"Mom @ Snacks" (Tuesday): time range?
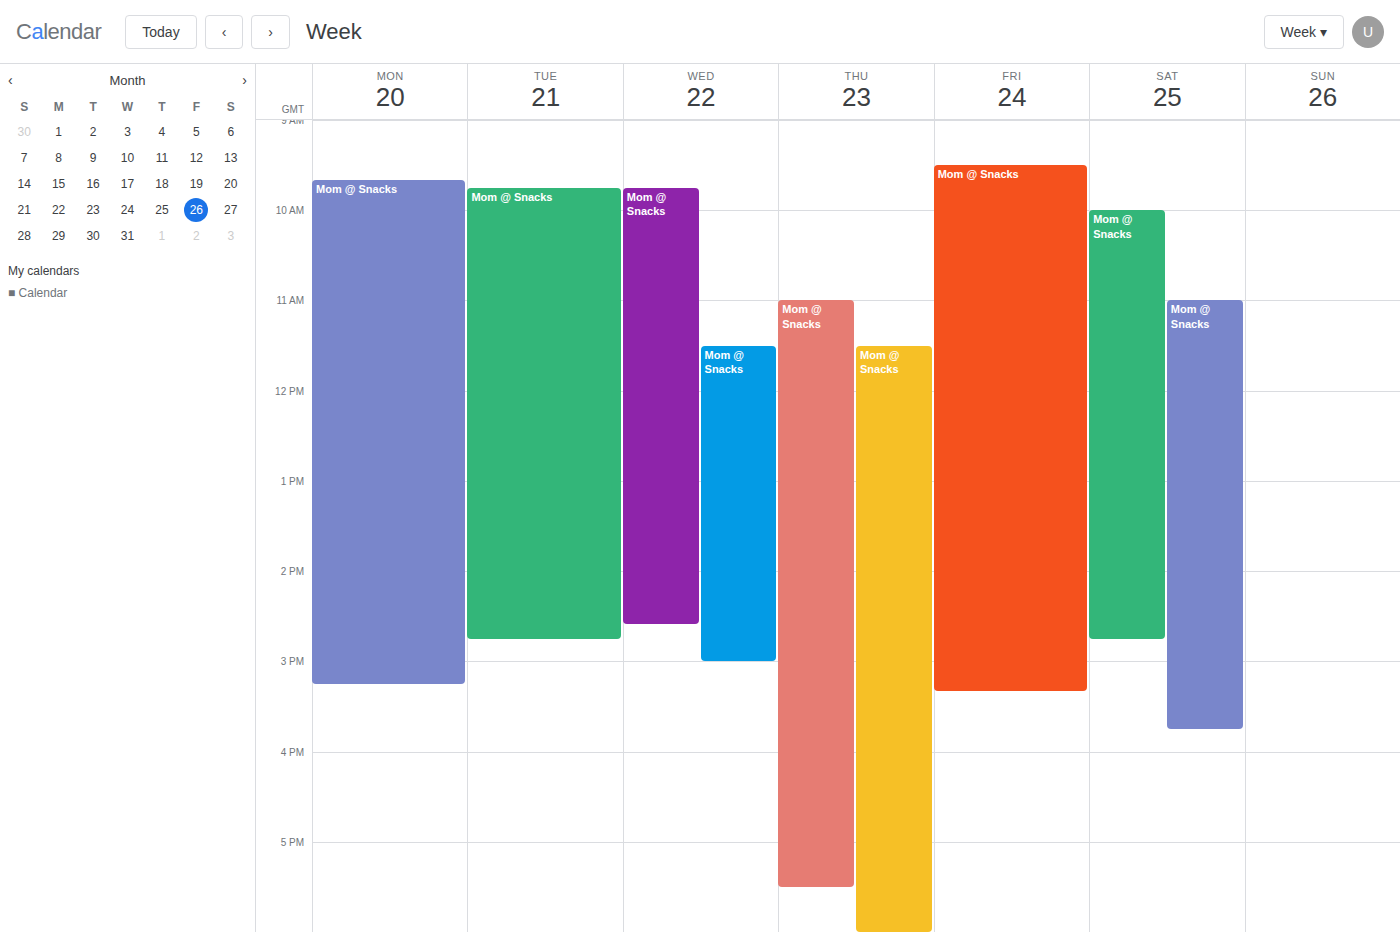
9:45 AM to 2:45 PM